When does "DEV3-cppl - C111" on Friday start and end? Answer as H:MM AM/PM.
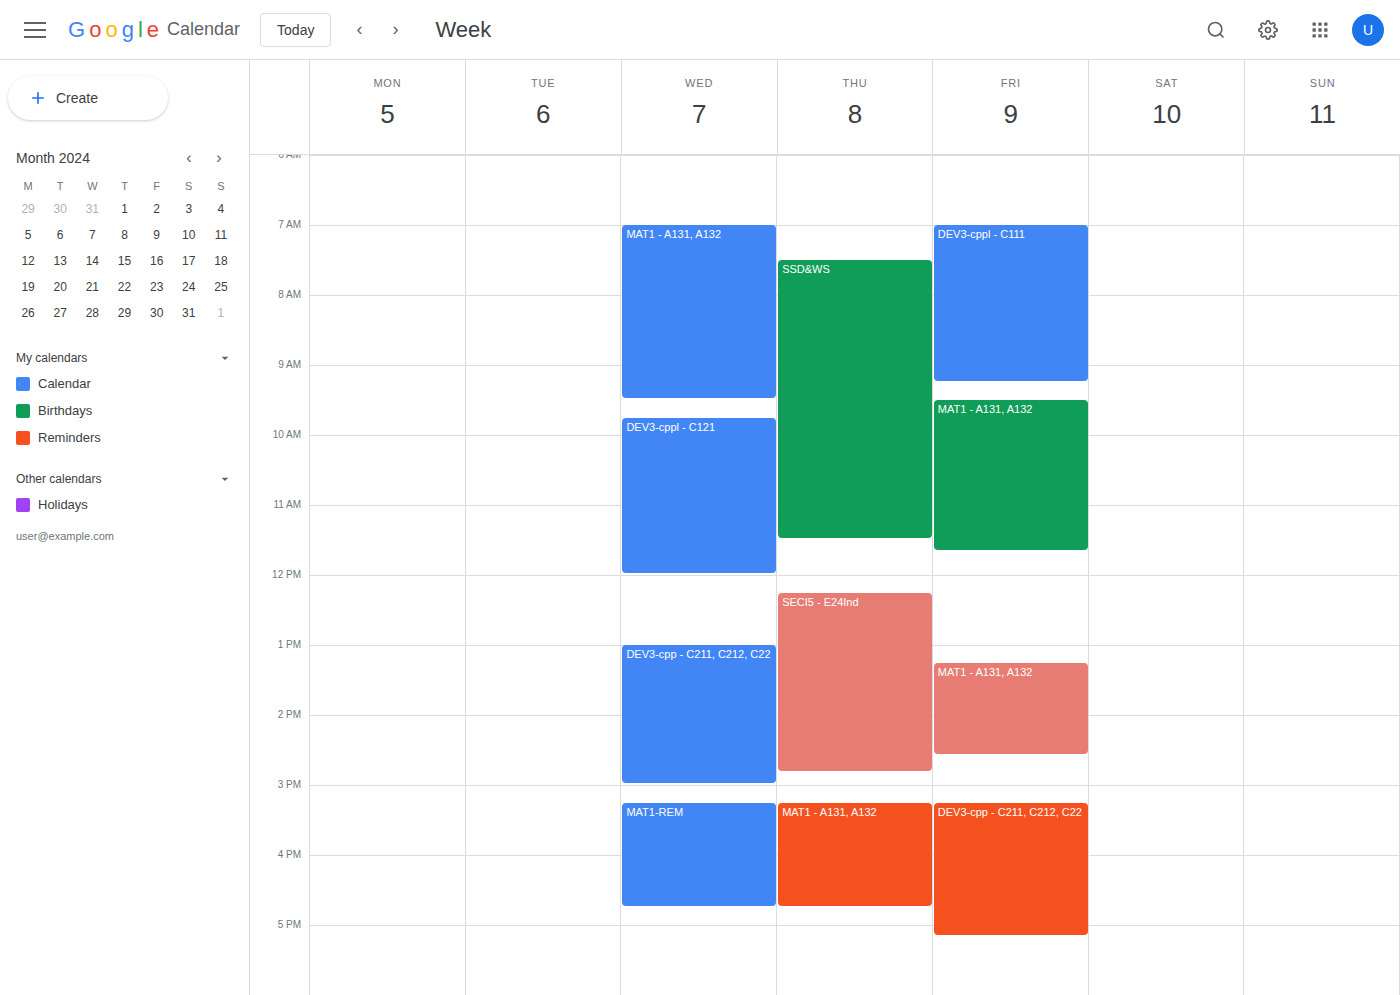
7:00 AM to 9:15 AM